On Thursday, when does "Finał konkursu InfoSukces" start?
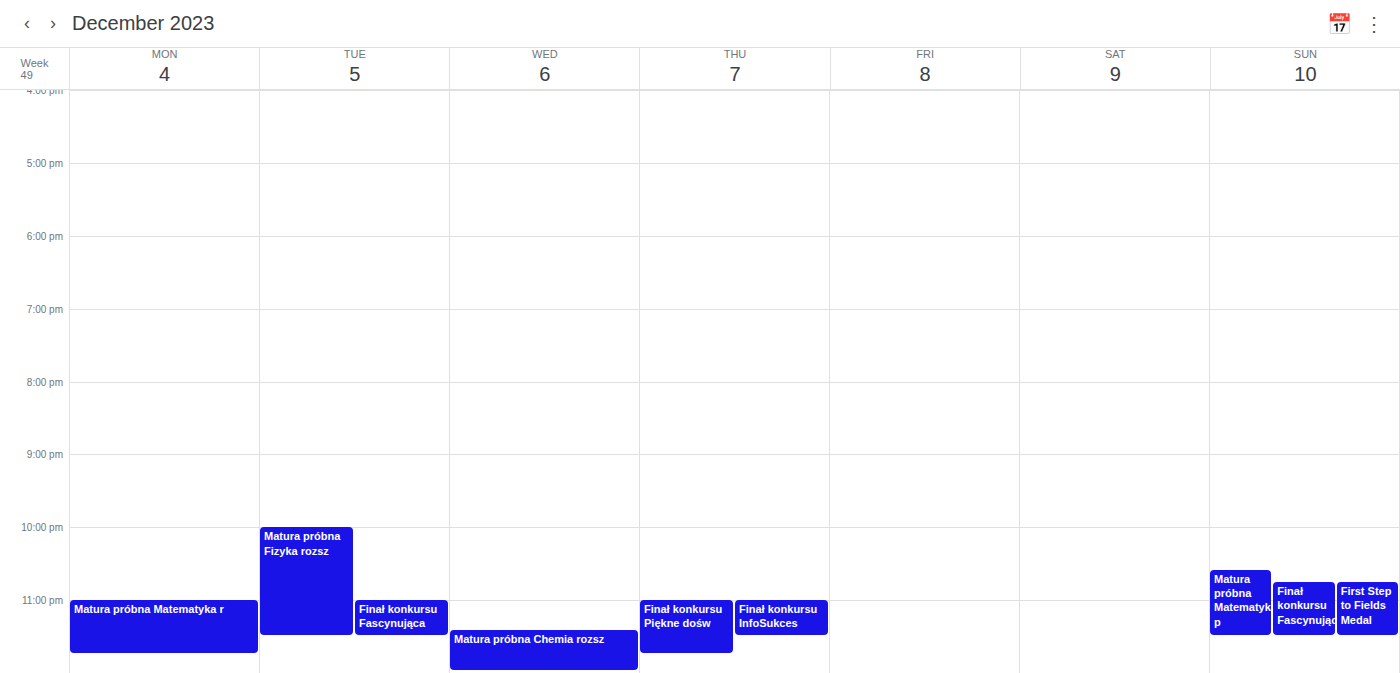
11:00 PM